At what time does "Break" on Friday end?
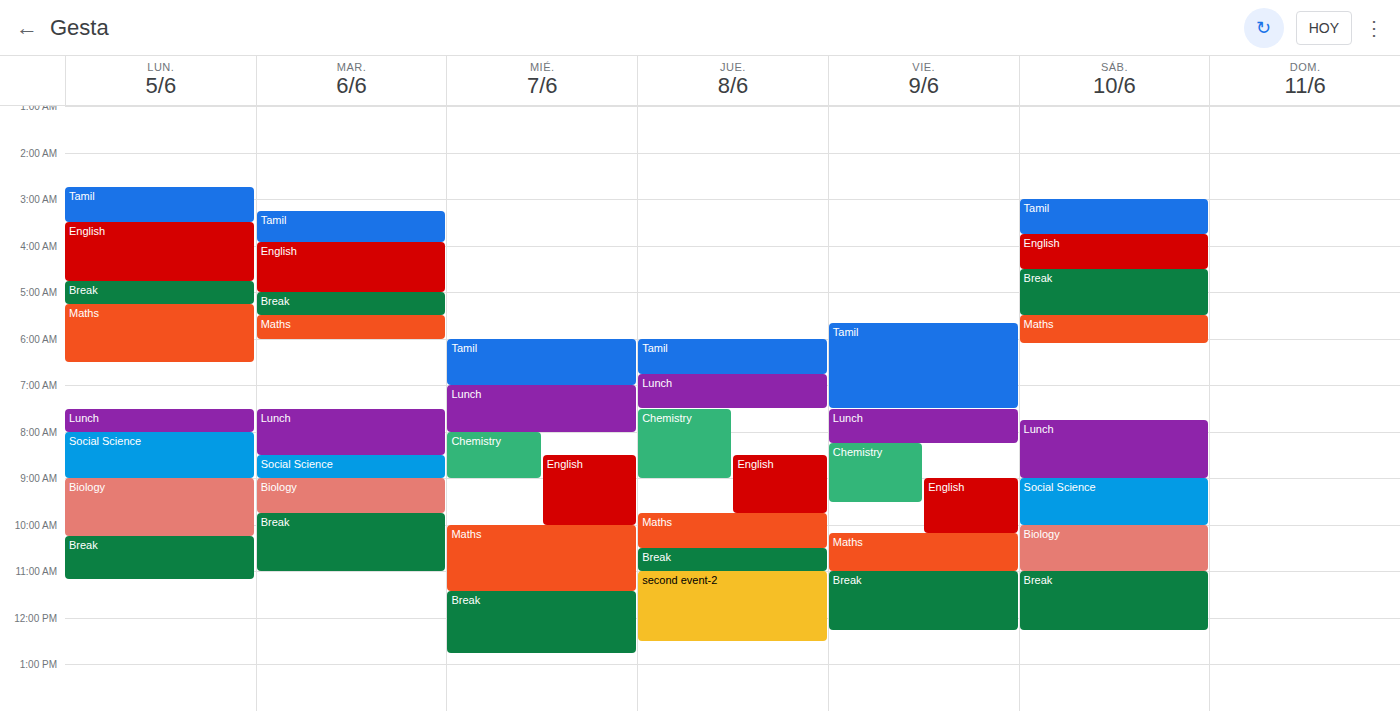
12:15 PM